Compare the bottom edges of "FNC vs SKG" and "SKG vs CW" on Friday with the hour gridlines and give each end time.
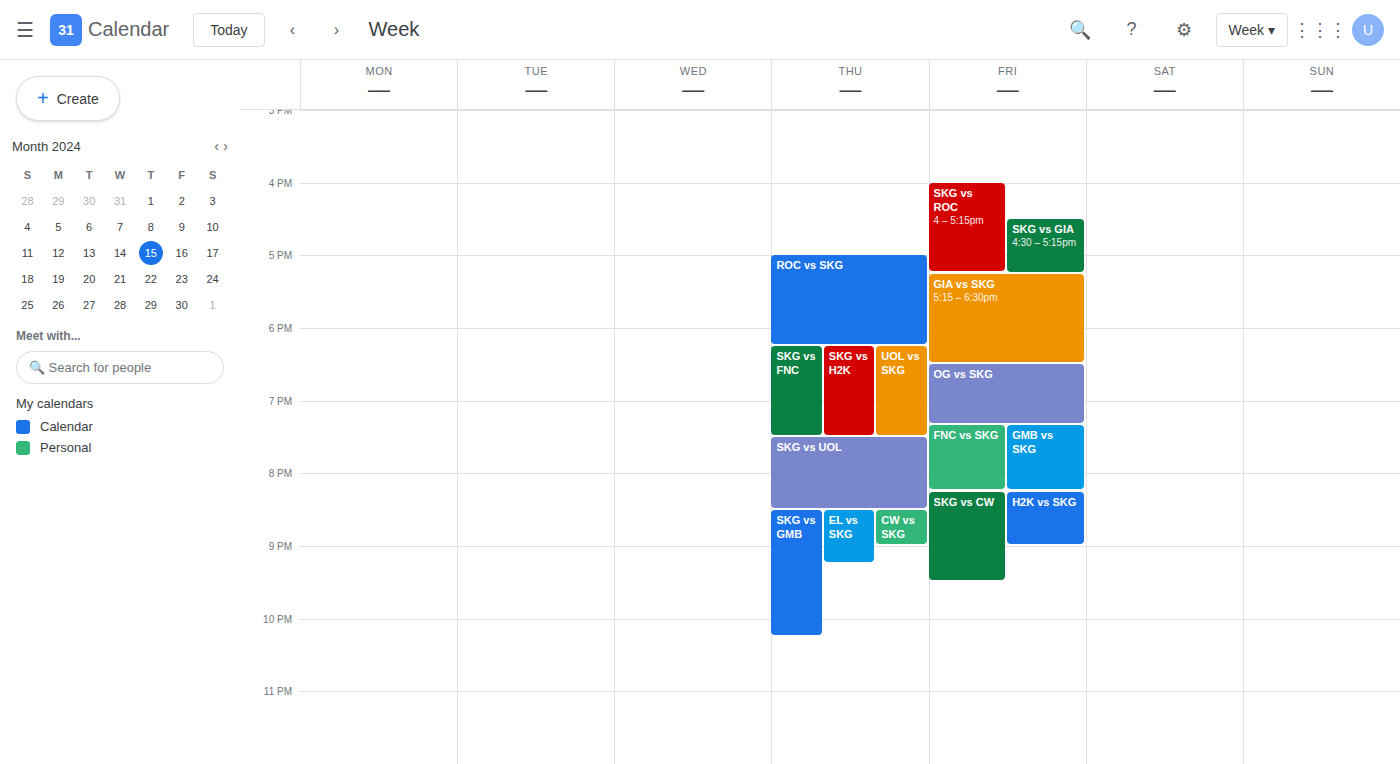
"FNC vs SKG": 8:15 PM, neither: a quarter of the way from the 8 PM line to the 9 PM line. "SKG vs CW": 9:30 PM, halfway between the 9 PM and 10 PM lines.